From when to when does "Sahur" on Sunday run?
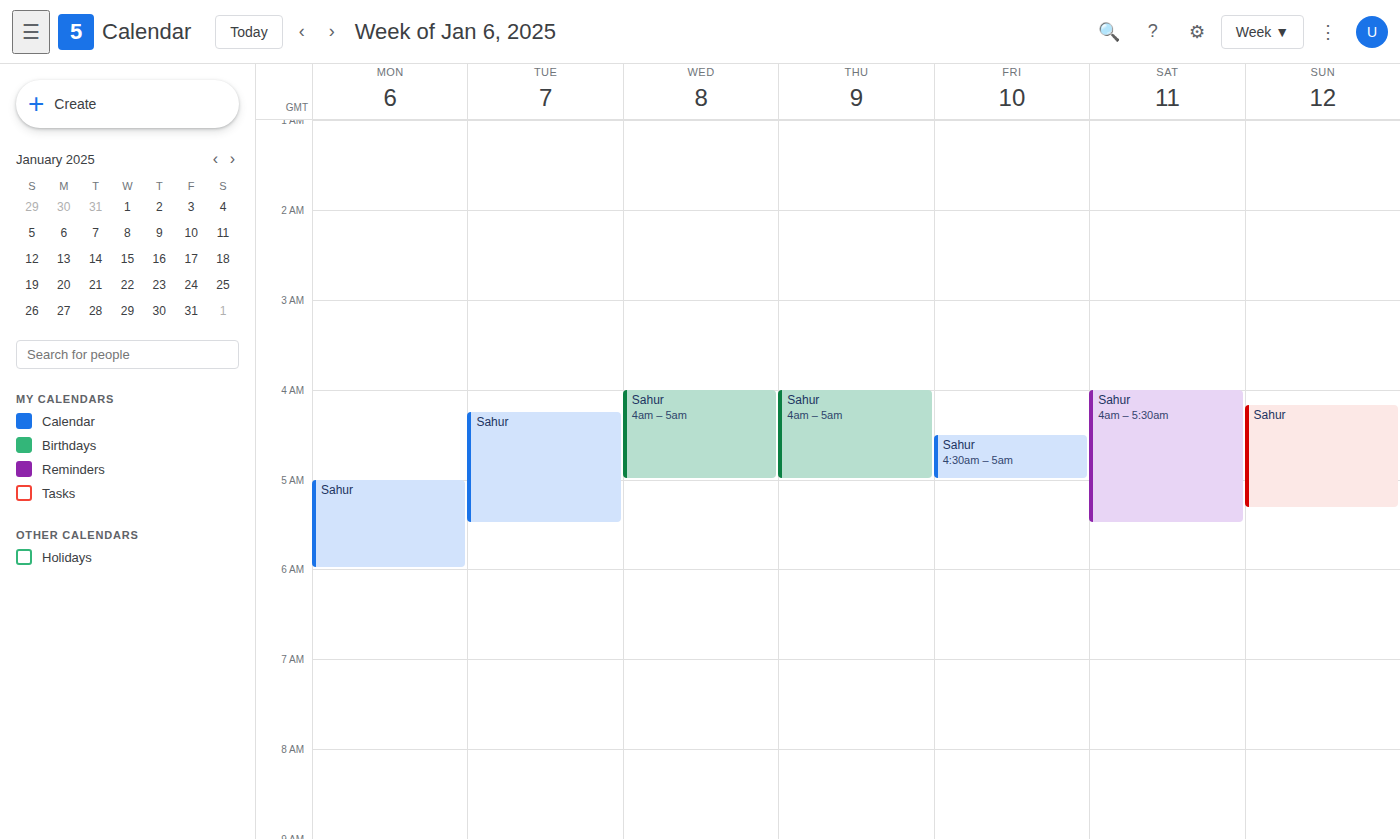
4:10 AM to 5:20 AM